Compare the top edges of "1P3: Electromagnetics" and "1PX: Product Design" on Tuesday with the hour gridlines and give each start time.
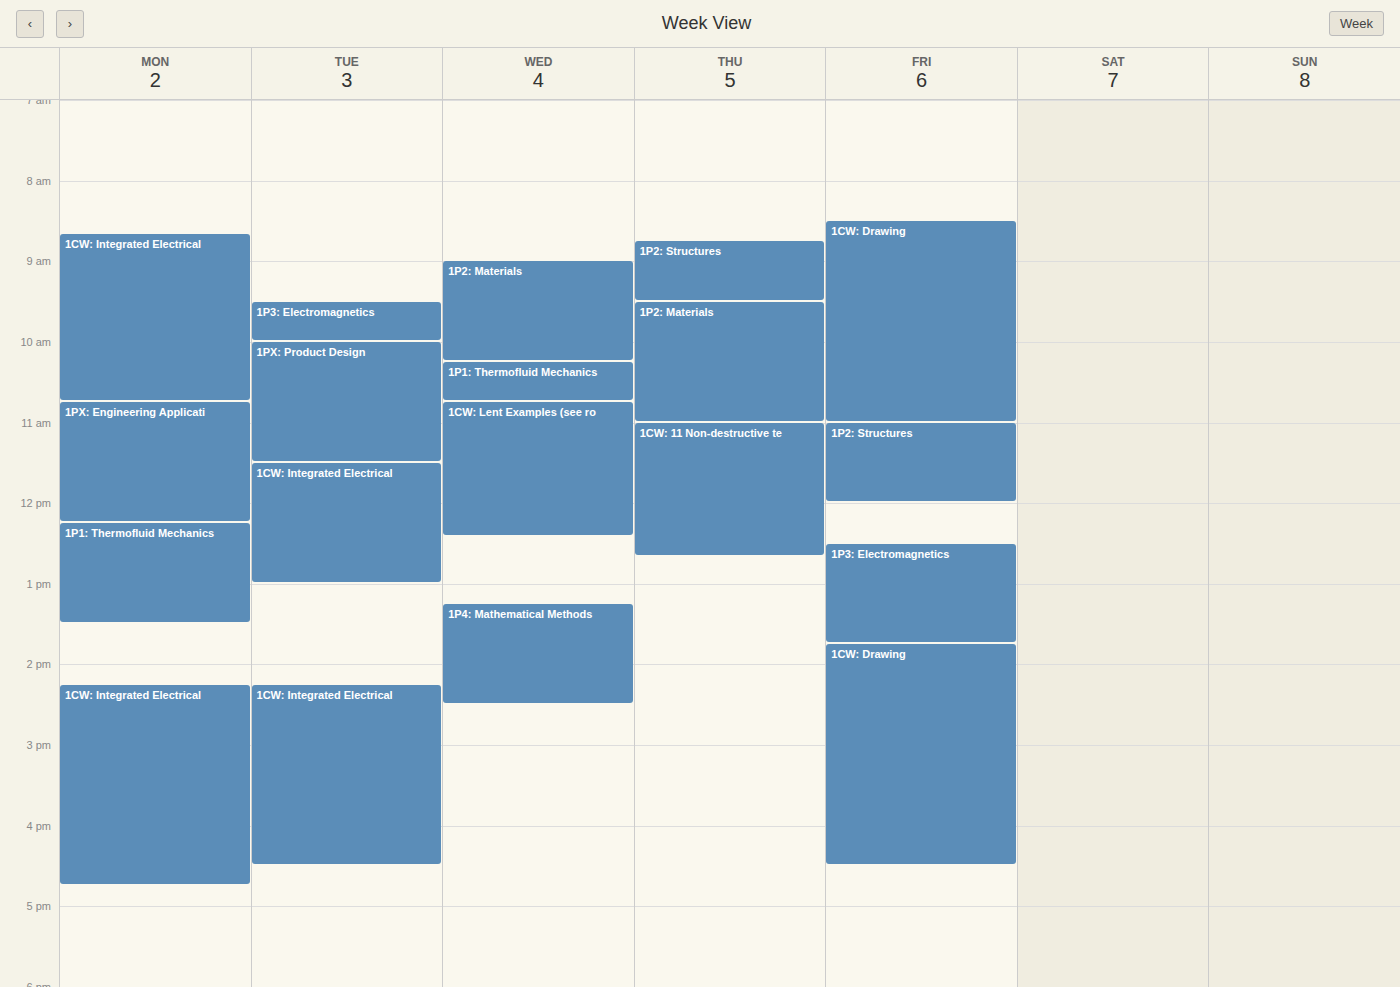
"1P3: Electromagnetics": 9:30 AM, halfway between the 9 AM and 10 AM lines. "1PX: Product Design": 10:00 AM, exactly on the 10 AM line.